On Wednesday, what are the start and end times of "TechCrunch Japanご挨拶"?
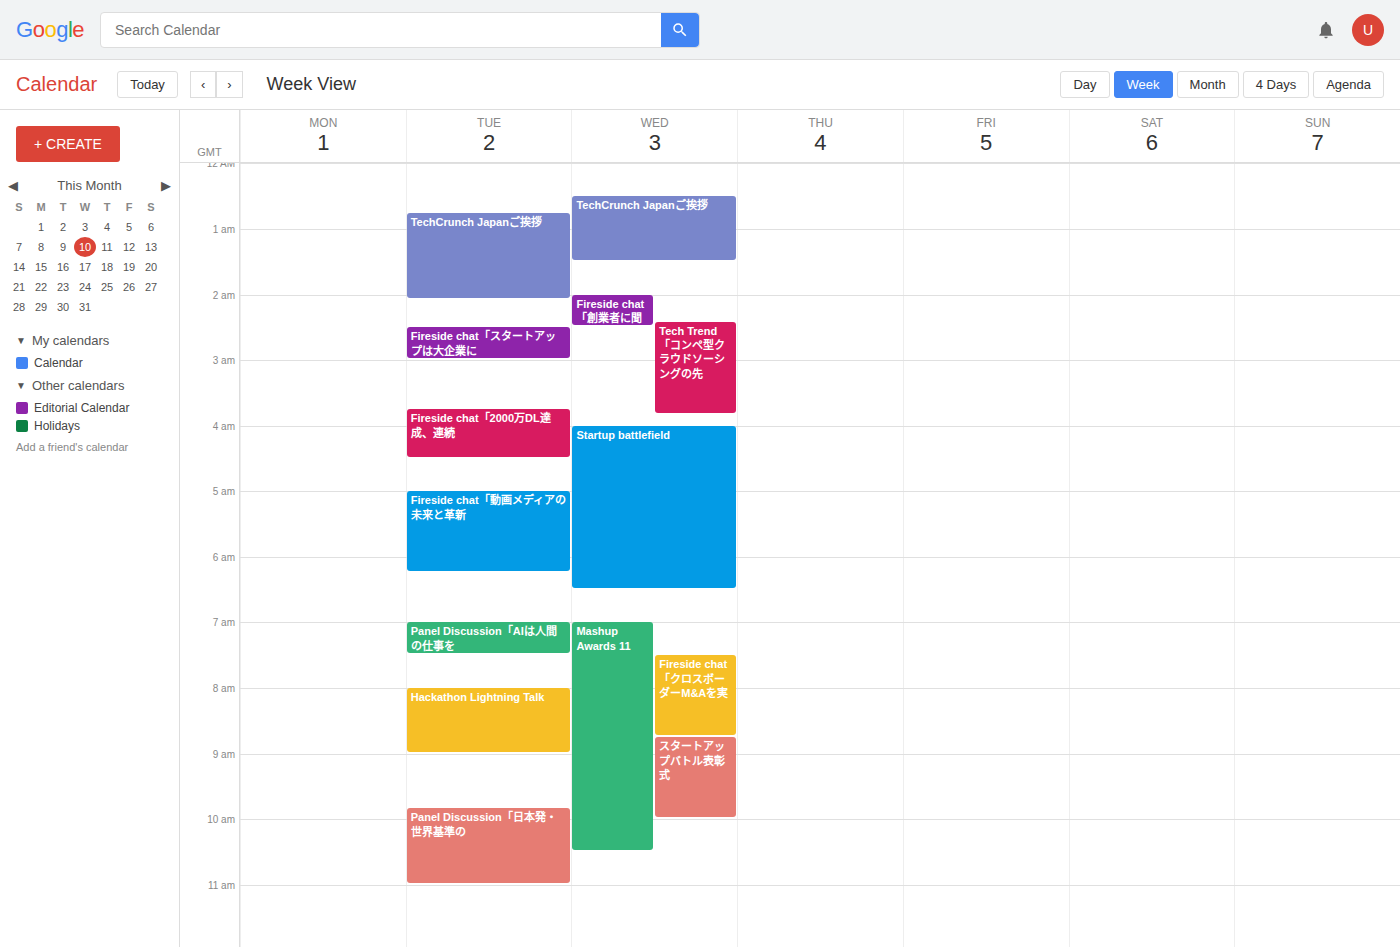
12:30 AM to 1:30 AM